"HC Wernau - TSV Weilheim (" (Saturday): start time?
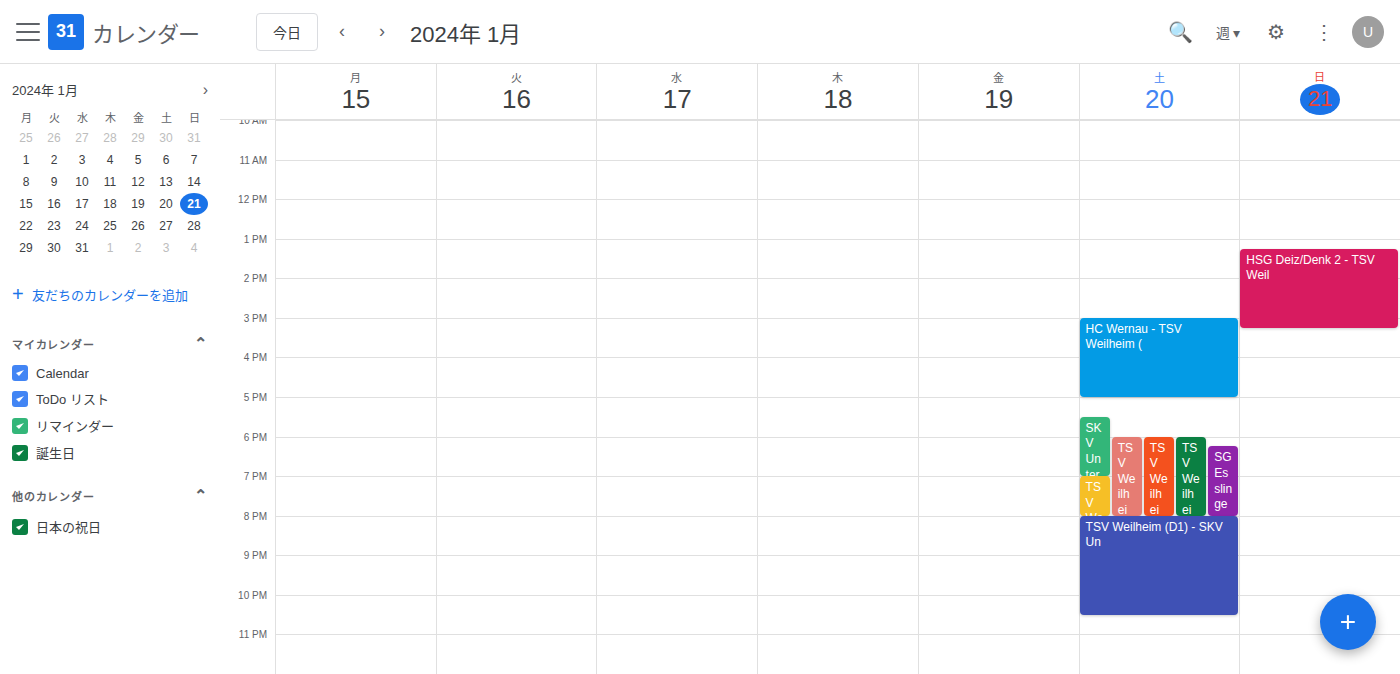
15:00